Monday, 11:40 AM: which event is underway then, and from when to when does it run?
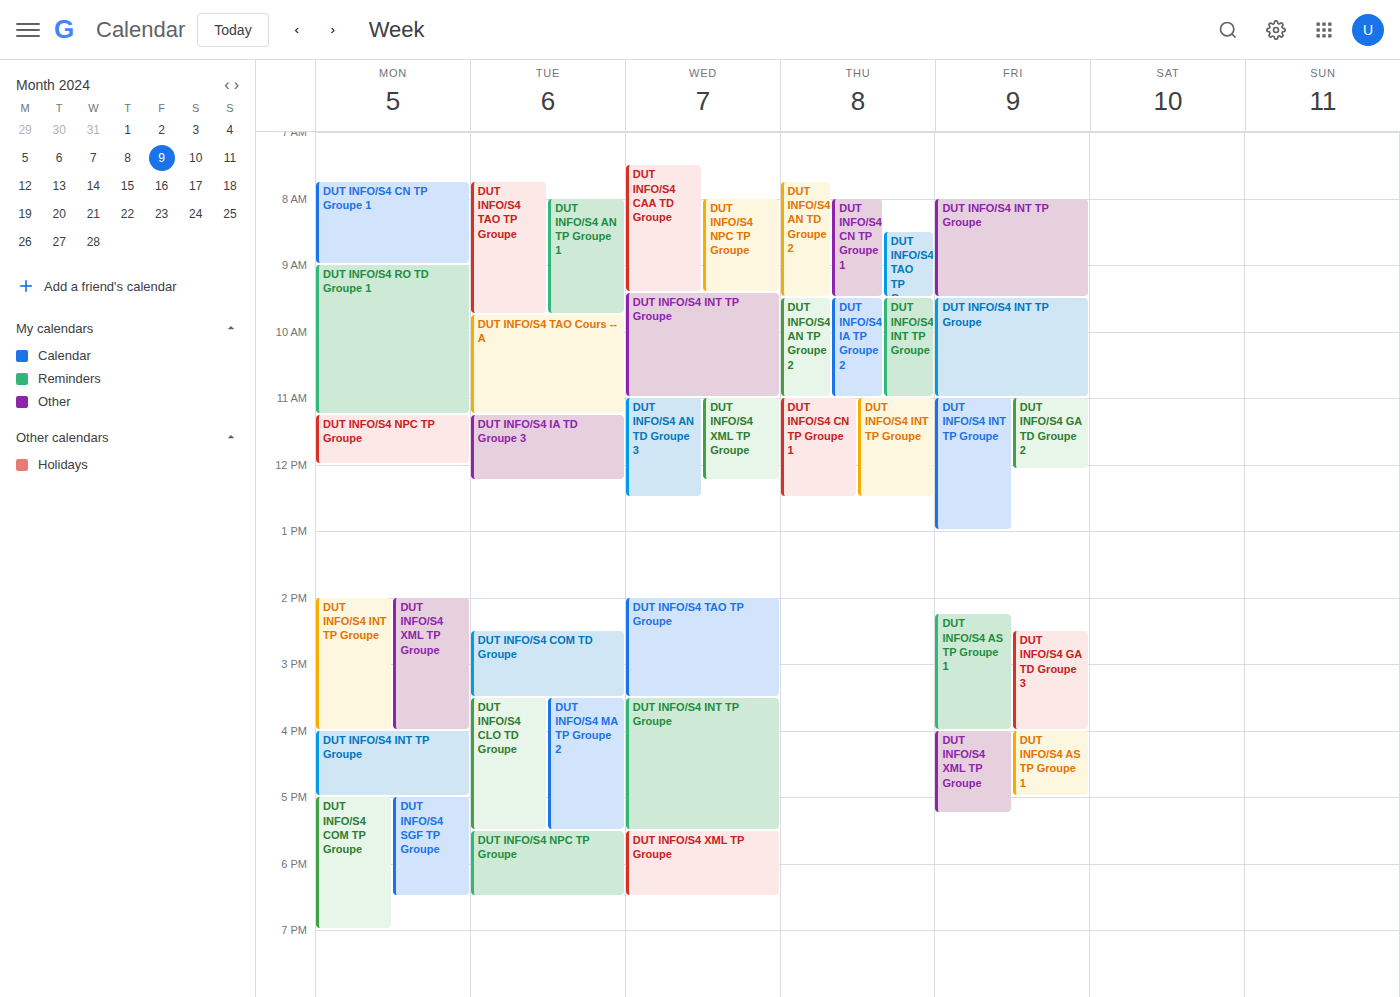
"DUT INFO/S4 NPC TP Groupe", 11:15 AM to 12:00 PM